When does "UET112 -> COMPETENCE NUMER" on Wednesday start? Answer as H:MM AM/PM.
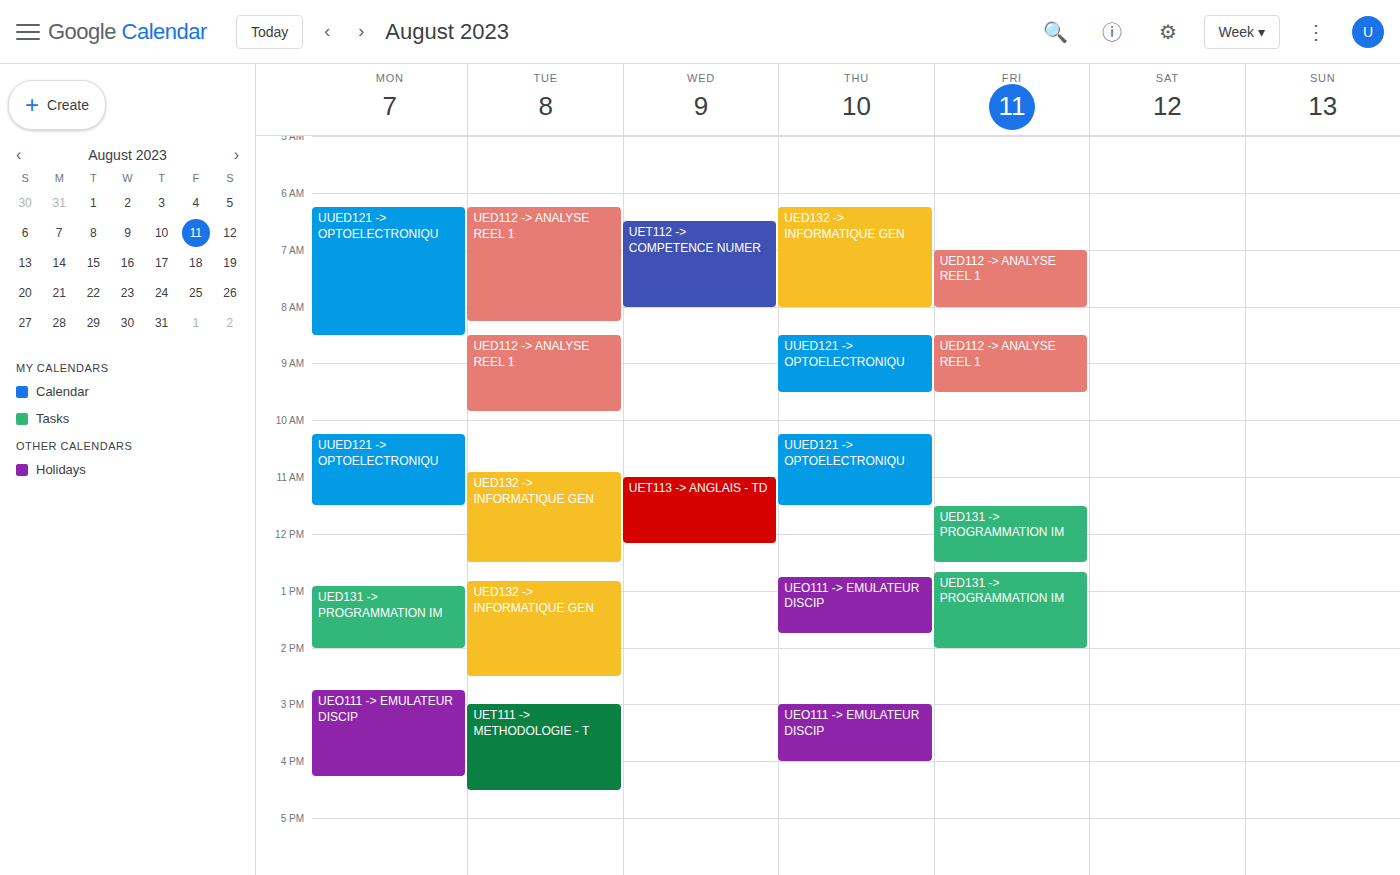
6:30 AM